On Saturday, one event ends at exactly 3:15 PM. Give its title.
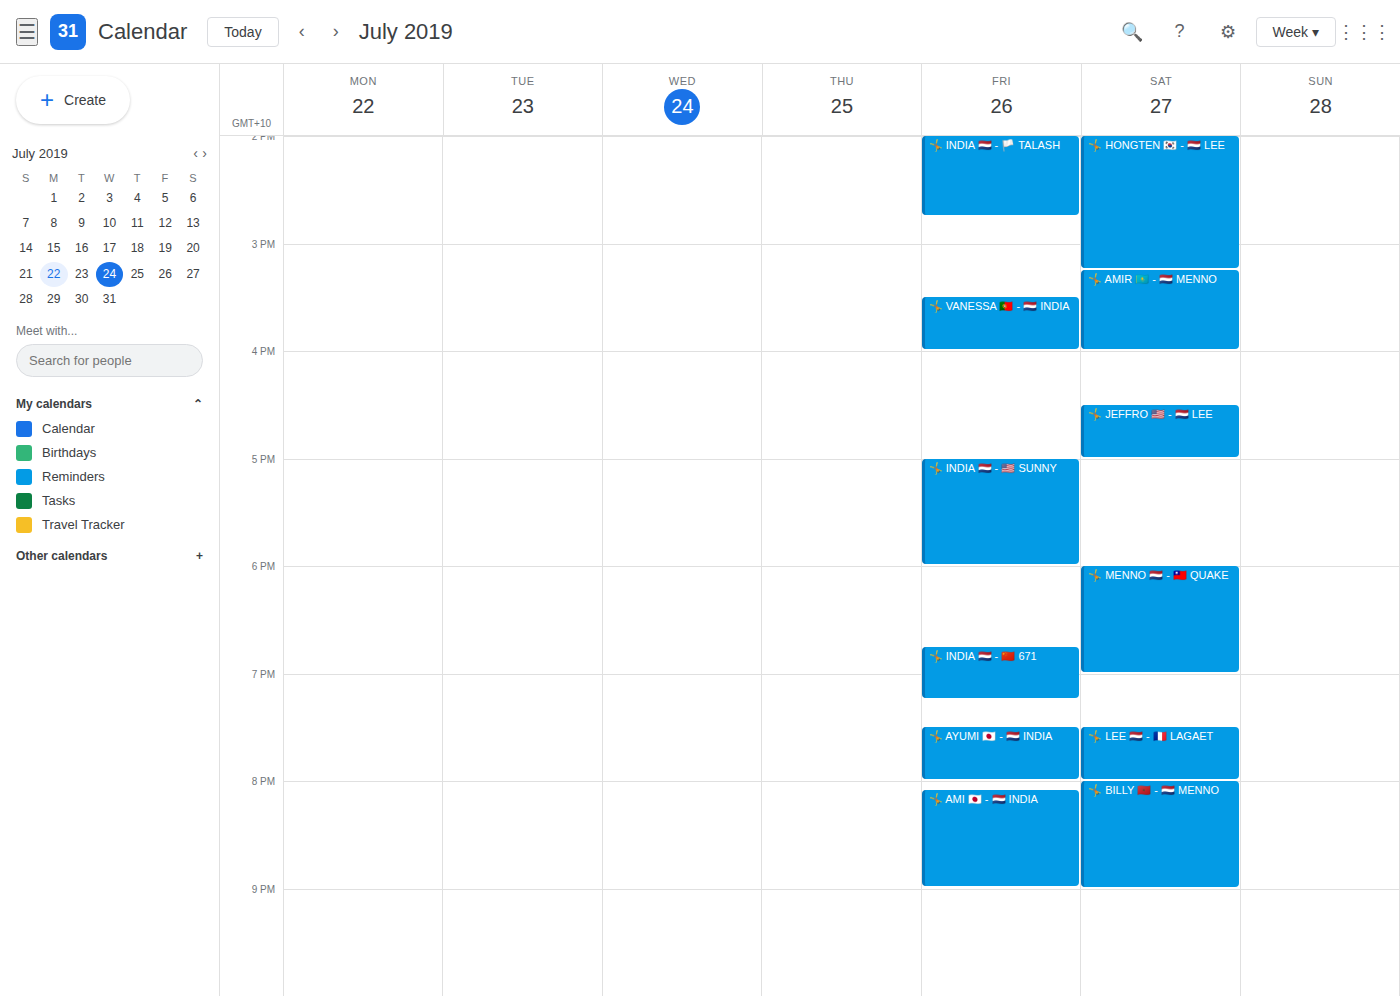
"🤸 HONGTEN 🇰🇷 - 🇳🇱 LEE"